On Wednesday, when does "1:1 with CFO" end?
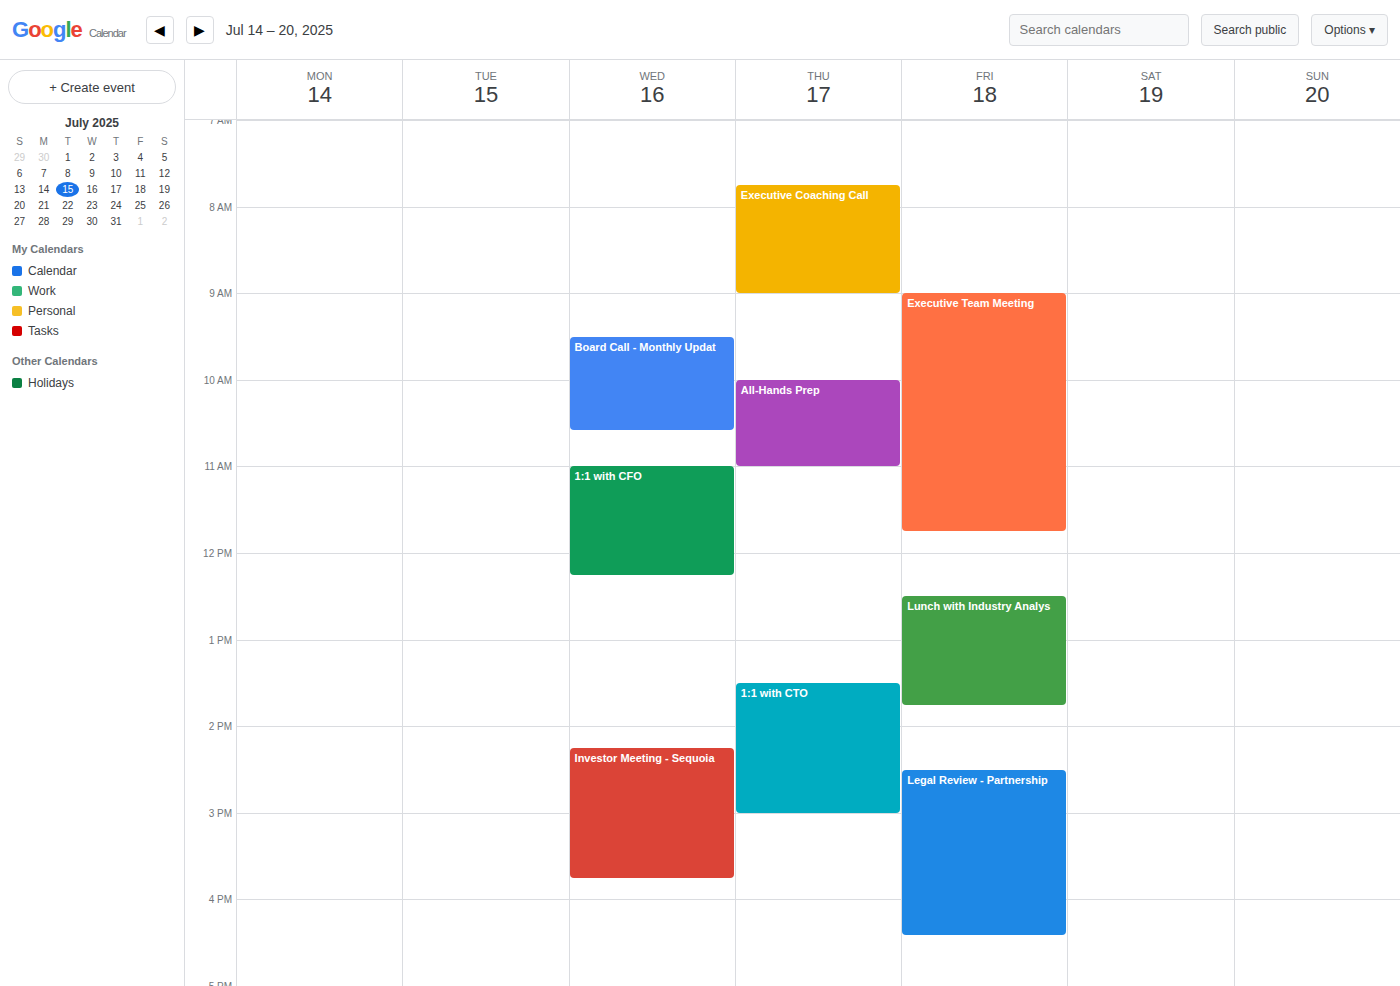
12:15